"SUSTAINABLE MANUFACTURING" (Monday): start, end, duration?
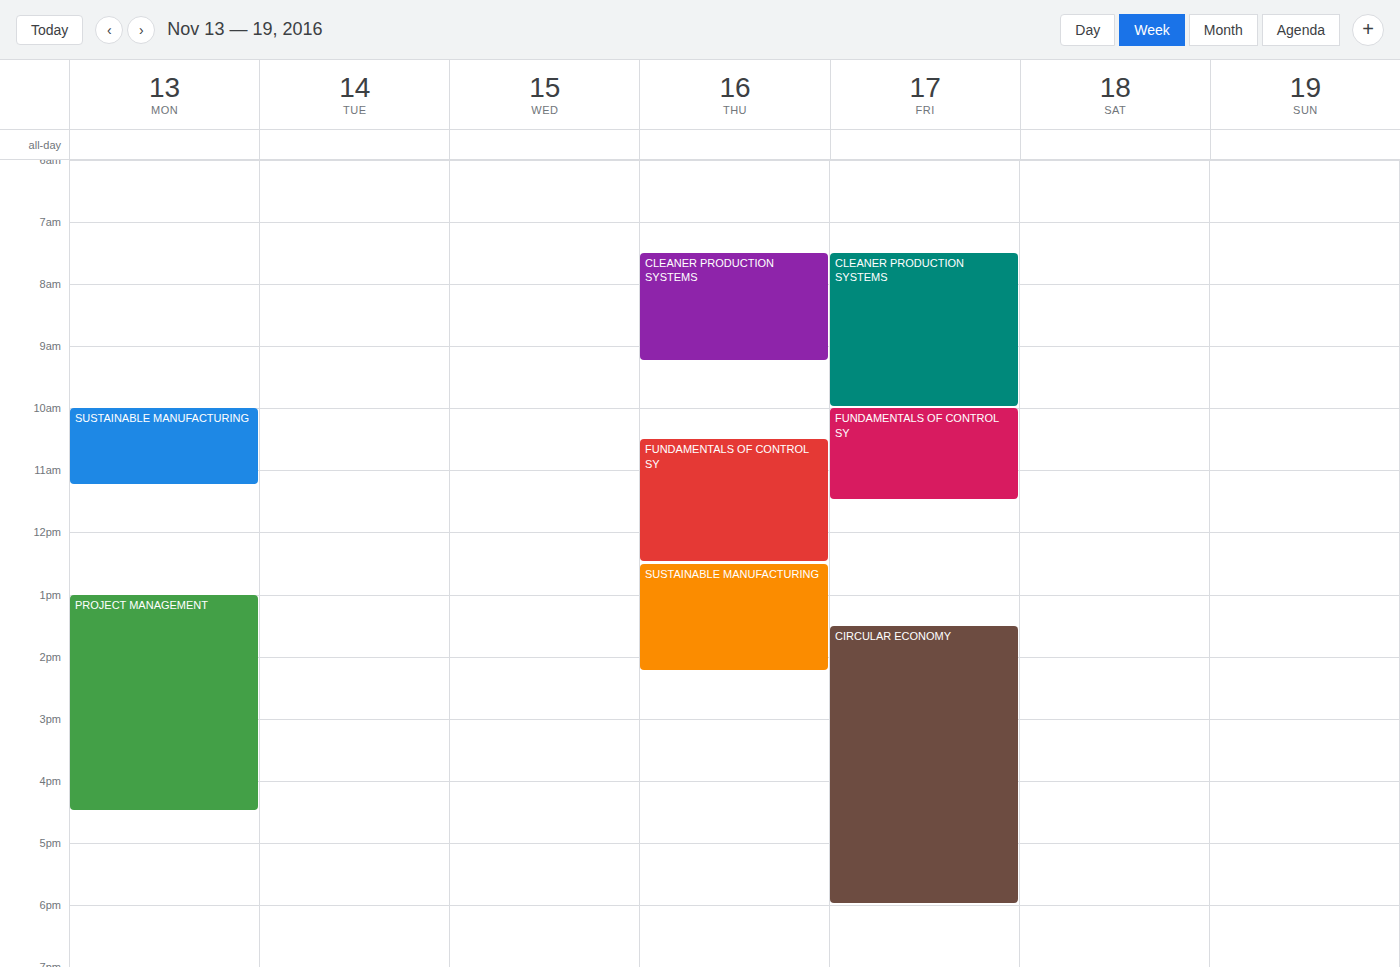
10:00 AM to 11:15 AM, 1 hour 15 minutes